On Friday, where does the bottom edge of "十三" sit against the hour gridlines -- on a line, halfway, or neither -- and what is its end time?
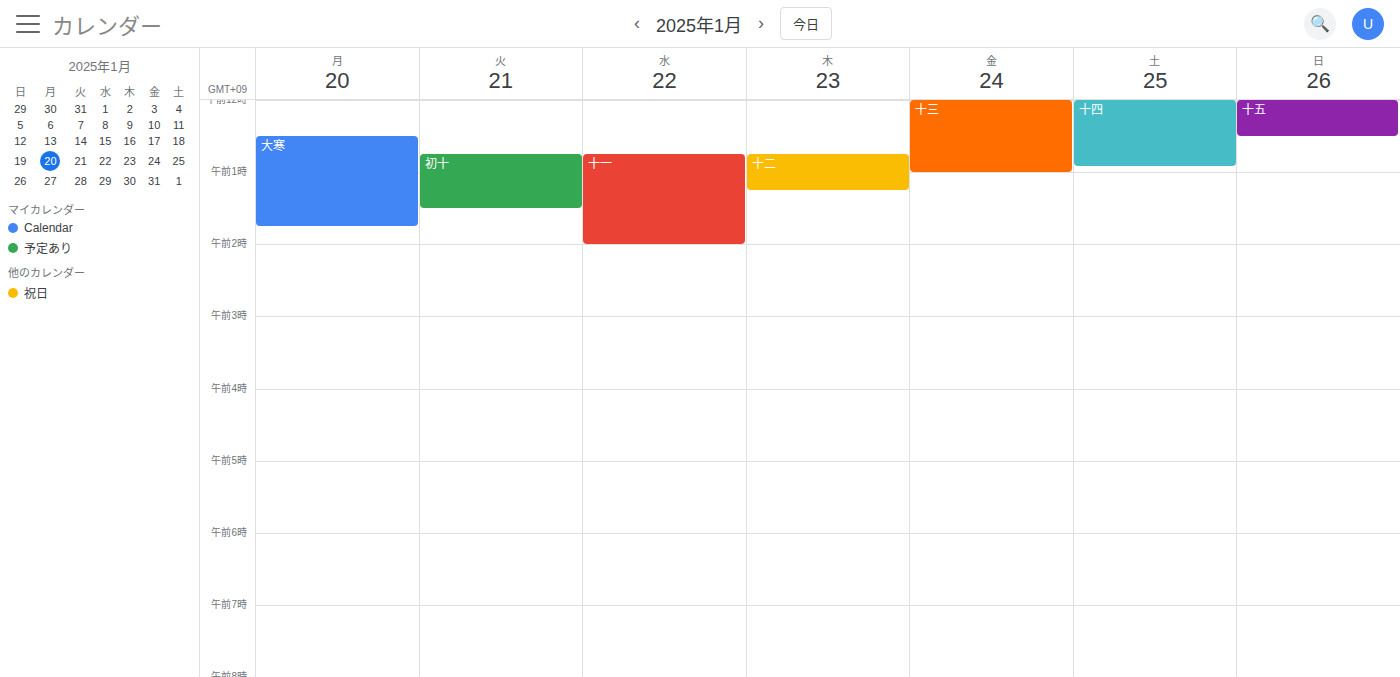
1:00 AM -- exactly on the 1 AM line.